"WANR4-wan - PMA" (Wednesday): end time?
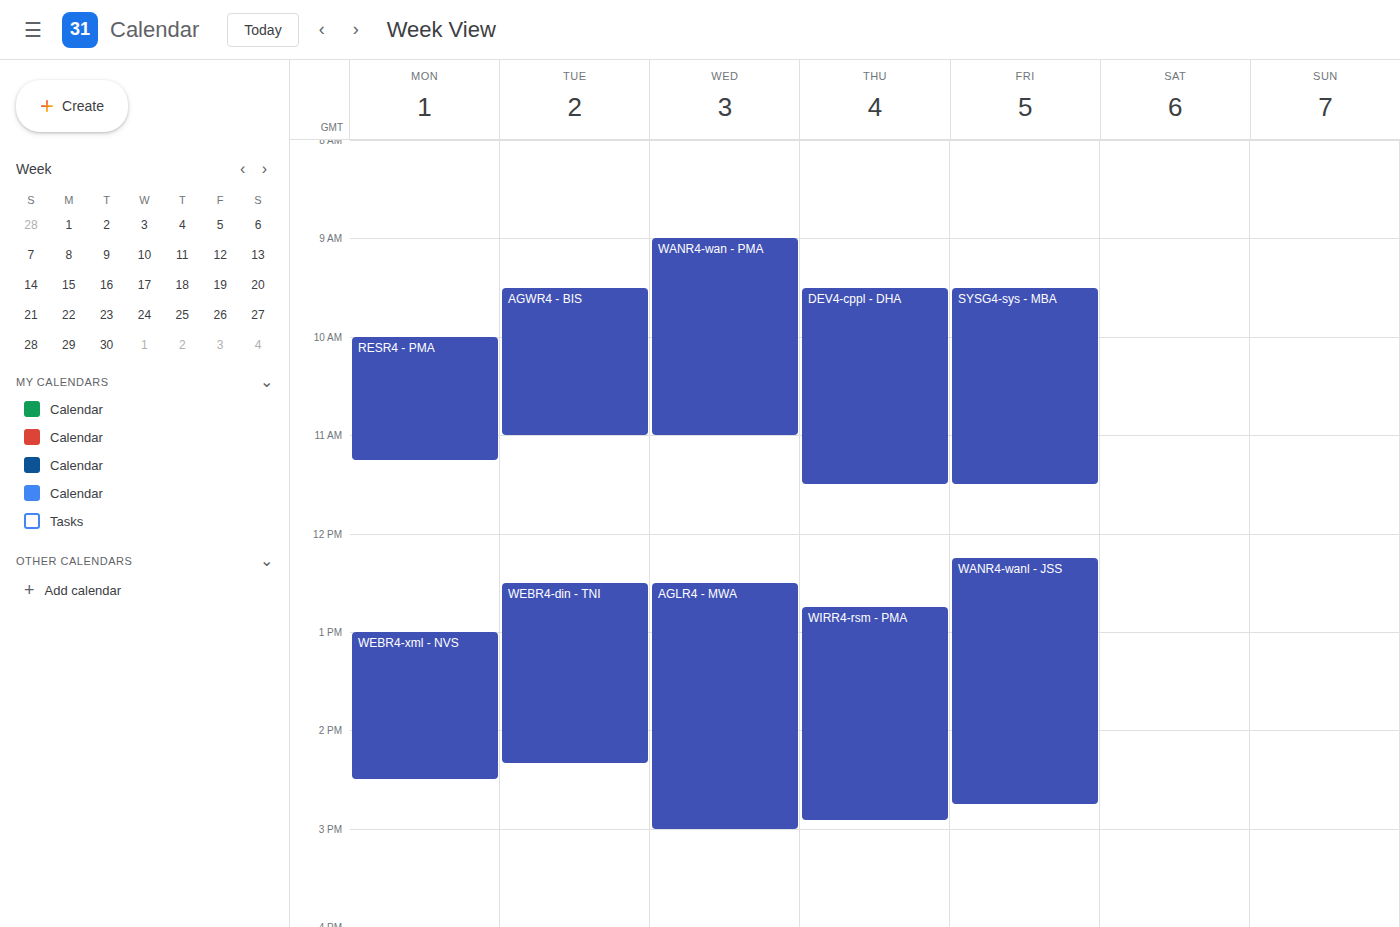
11:00 AM